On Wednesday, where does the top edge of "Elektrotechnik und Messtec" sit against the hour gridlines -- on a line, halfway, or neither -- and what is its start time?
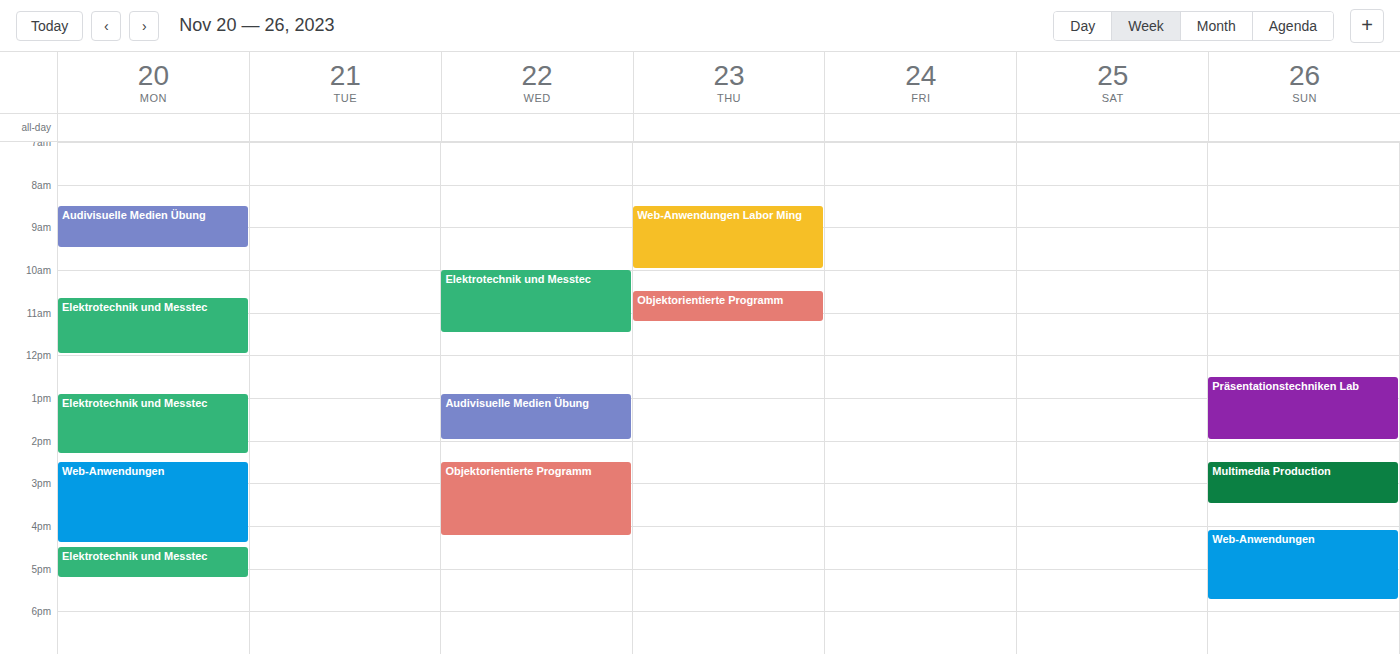
10:00 AM -- exactly on the 10 AM line.